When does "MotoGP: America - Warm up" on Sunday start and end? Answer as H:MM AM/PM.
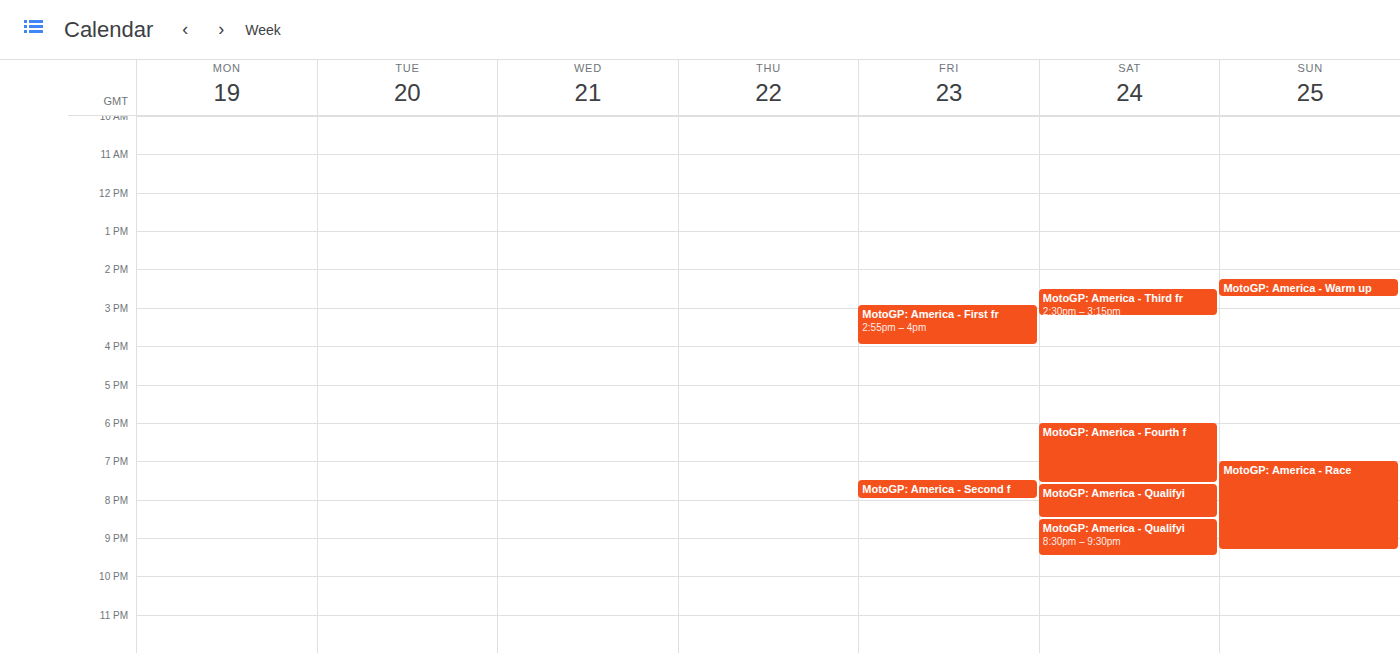
2:15 PM to 2:45 PM